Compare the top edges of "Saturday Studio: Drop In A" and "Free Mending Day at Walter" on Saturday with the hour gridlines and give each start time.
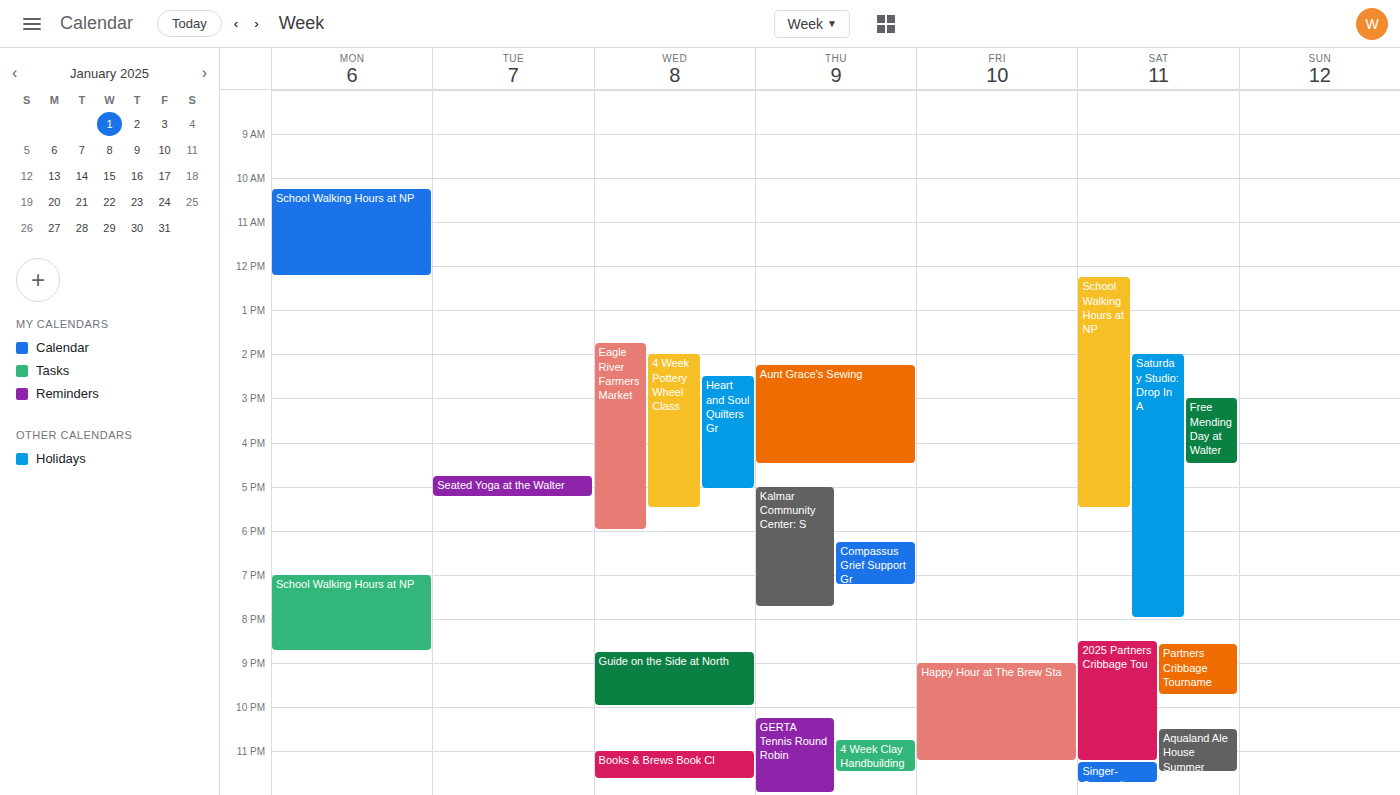
"Saturday Studio: Drop In A": 2:00 PM, exactly on the 2 PM line. "Free Mending Day at Walter": 3:00 PM, exactly on the 3 PM line.